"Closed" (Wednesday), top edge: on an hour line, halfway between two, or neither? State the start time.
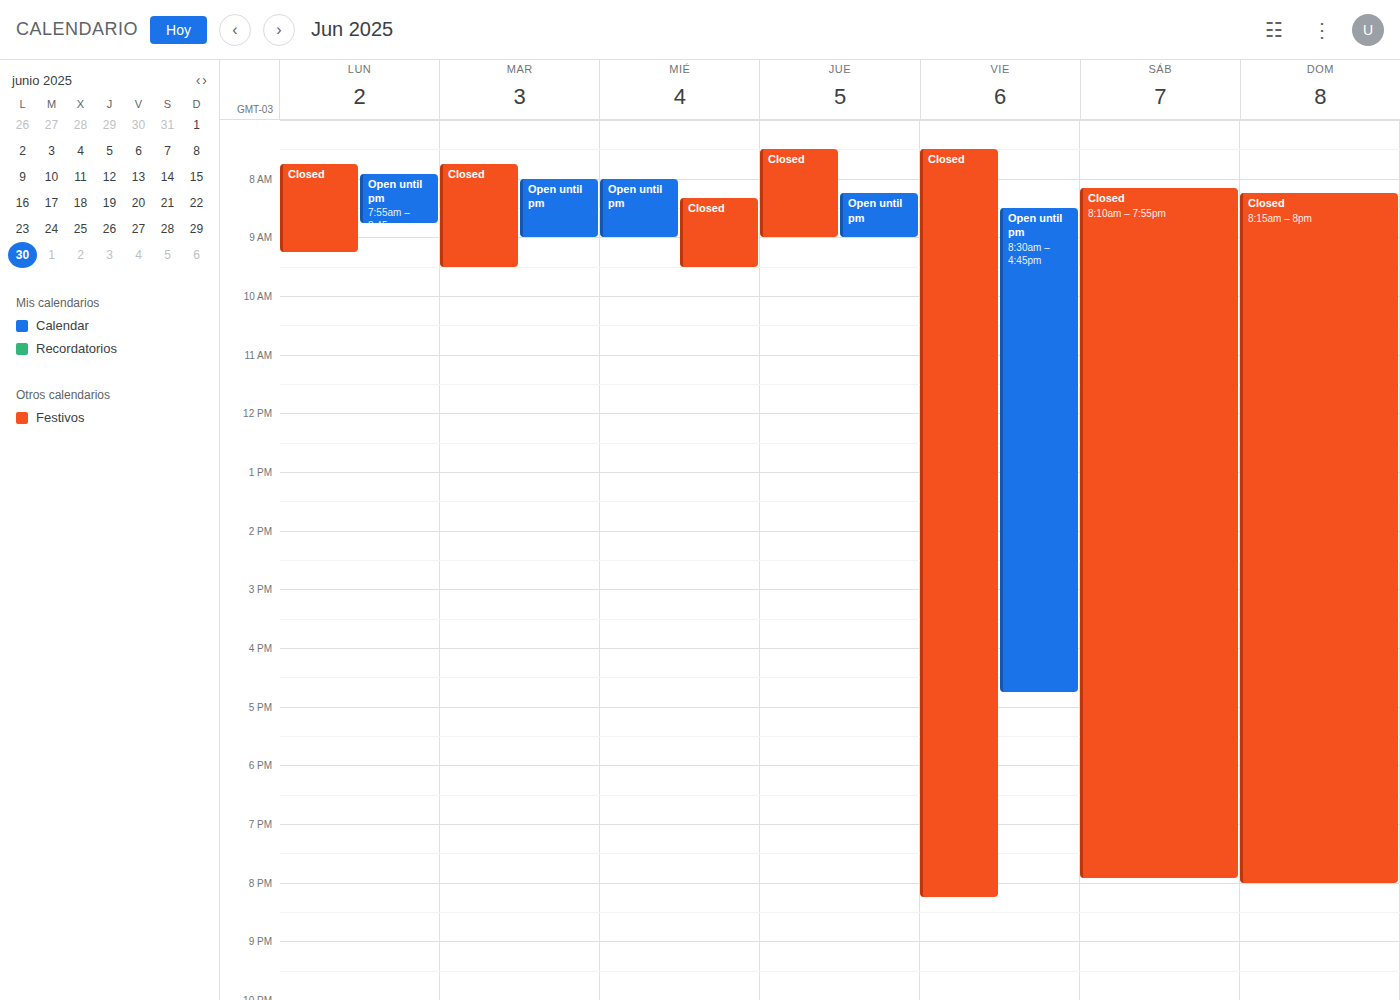
8:20 AM -- neither: 20 minutes below the 8 AM line and 40 minutes above the 9 AM line.